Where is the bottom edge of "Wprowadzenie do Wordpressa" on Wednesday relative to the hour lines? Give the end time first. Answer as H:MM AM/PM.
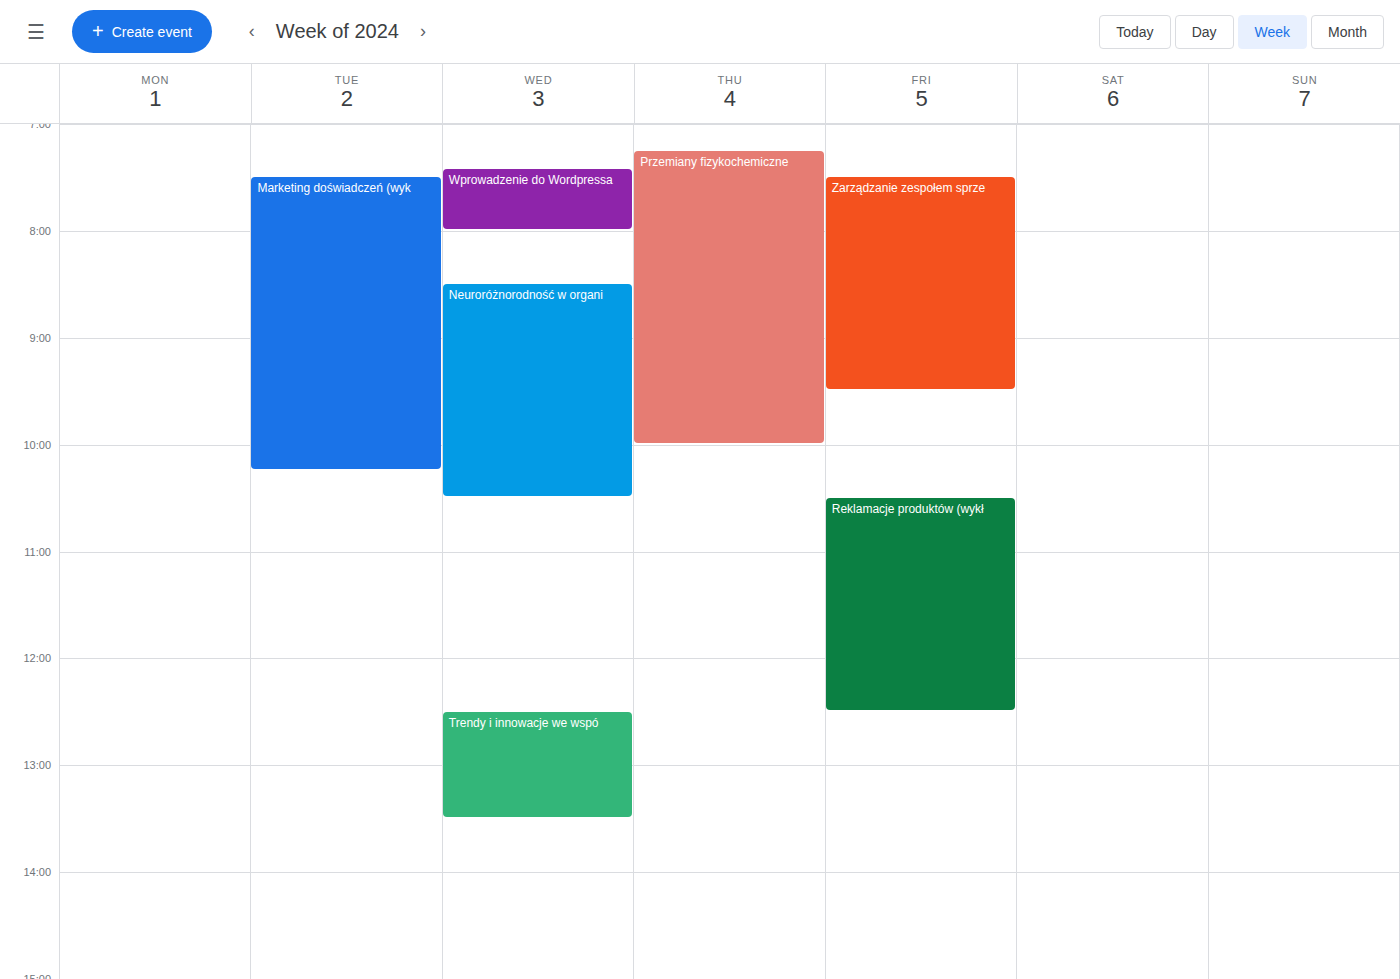
8:00 AM -- exactly on the 8 AM line.